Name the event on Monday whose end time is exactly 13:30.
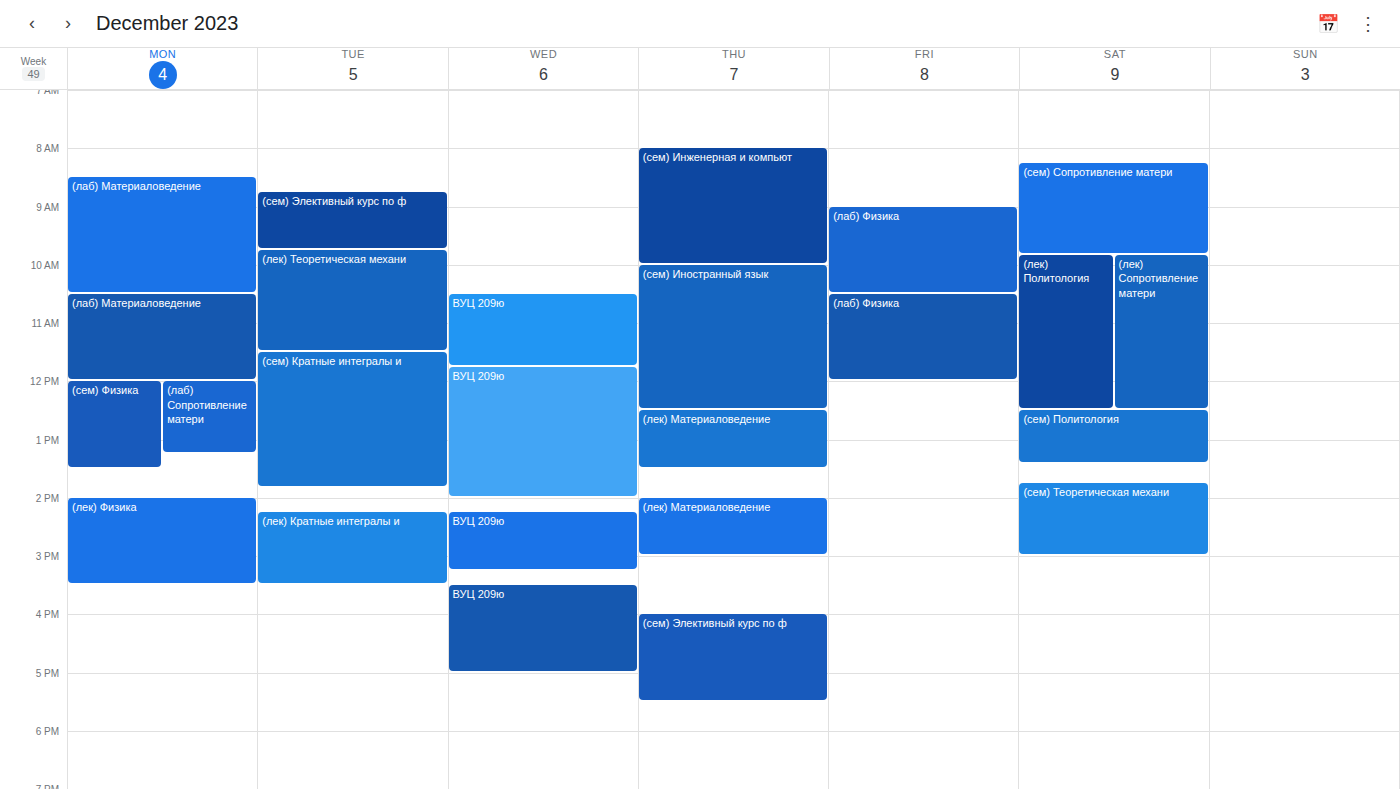
"(сем) Физика"